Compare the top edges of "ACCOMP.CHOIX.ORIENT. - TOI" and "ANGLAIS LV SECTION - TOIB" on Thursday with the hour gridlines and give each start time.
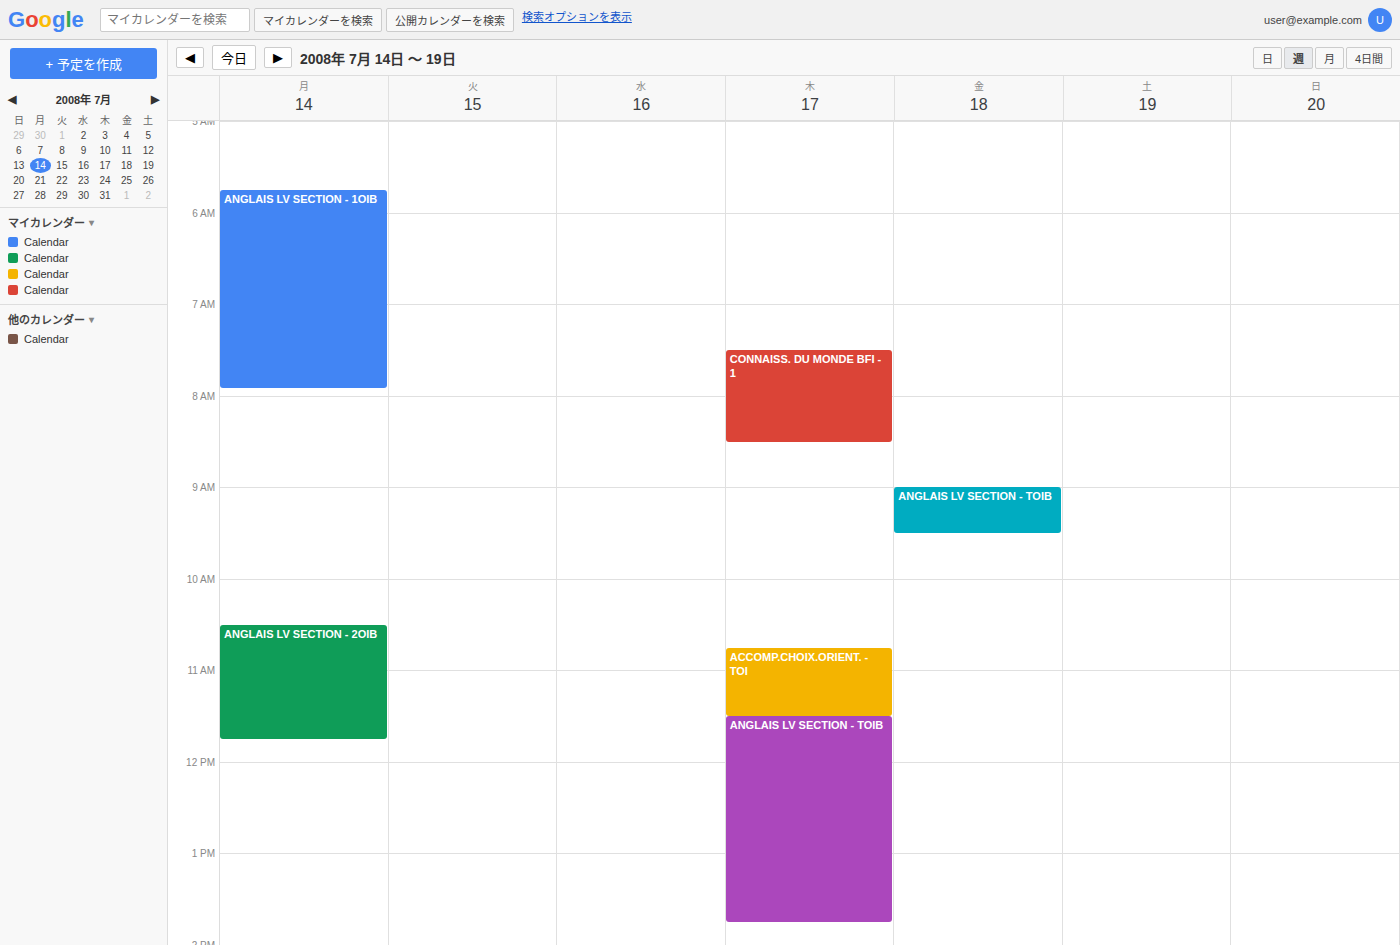
"ACCOMP.CHOIX.ORIENT. - TOI": 10:45 AM, neither: three quarters of the way from the 10 AM line to the 11 AM line. "ANGLAIS LV SECTION - TOIB": 11:30 AM, halfway between the 11 AM and 12 PM lines.